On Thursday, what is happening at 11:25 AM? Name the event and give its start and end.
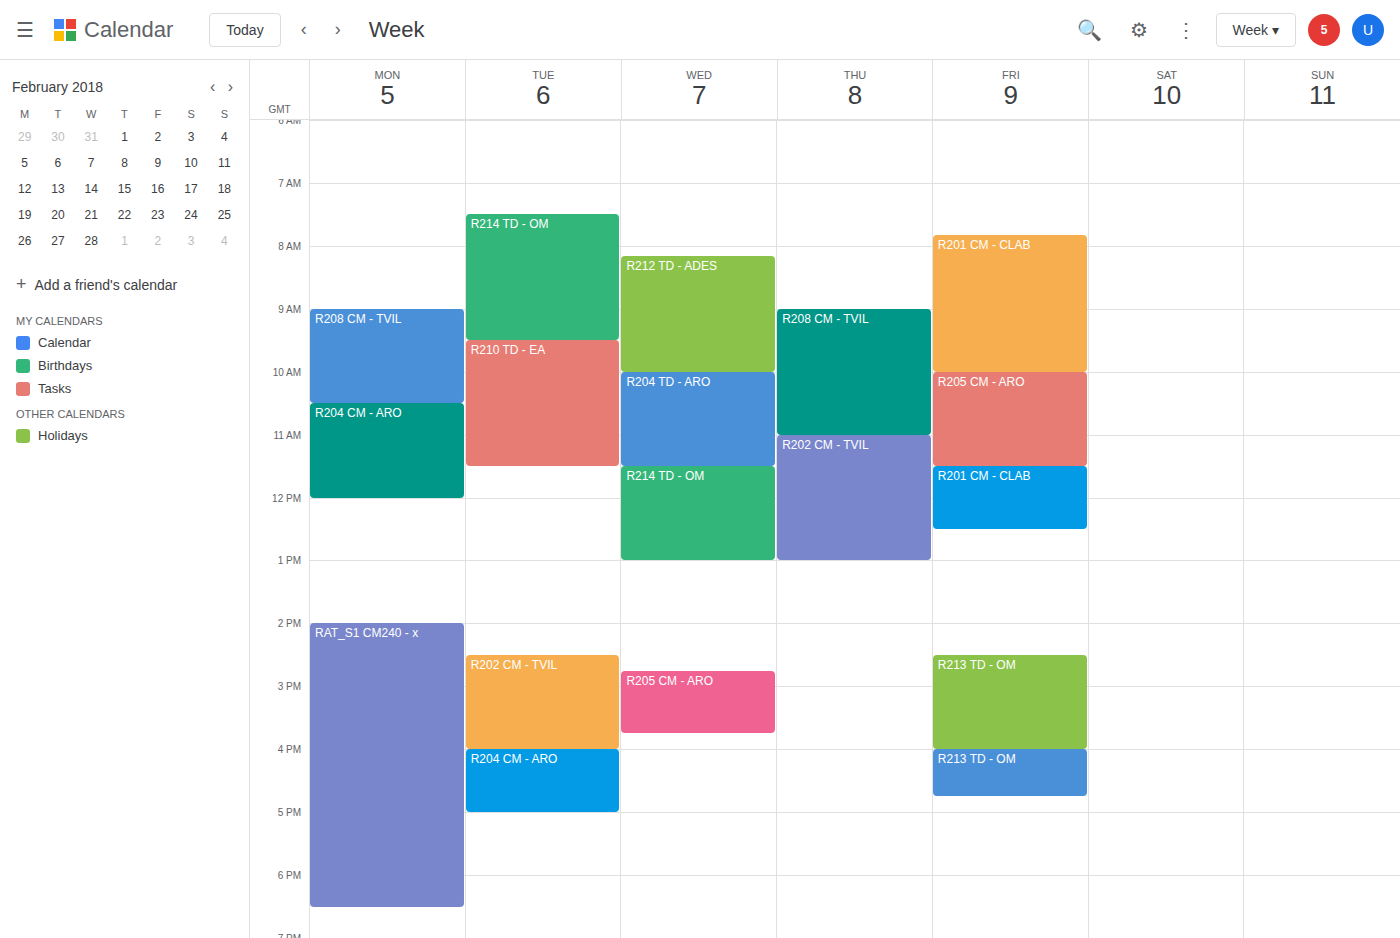
"R202 CM - TVIL", 11:00 AM to 1:00 PM